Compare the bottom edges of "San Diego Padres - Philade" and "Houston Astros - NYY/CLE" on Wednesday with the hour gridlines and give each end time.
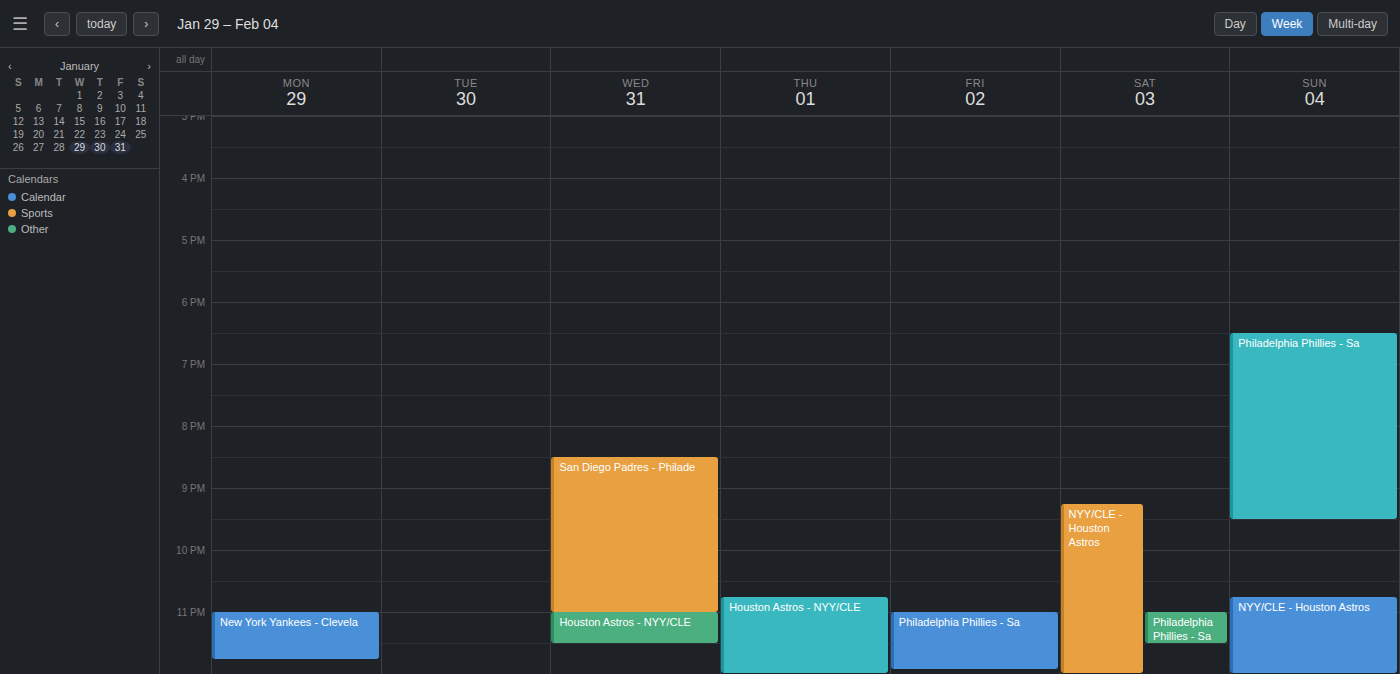
"San Diego Padres - Philade": 11:00 PM, exactly on the 11 PM line. "Houston Astros - NYY/CLE": 11:30 PM, halfway between the 11 PM and 12 AM lines.